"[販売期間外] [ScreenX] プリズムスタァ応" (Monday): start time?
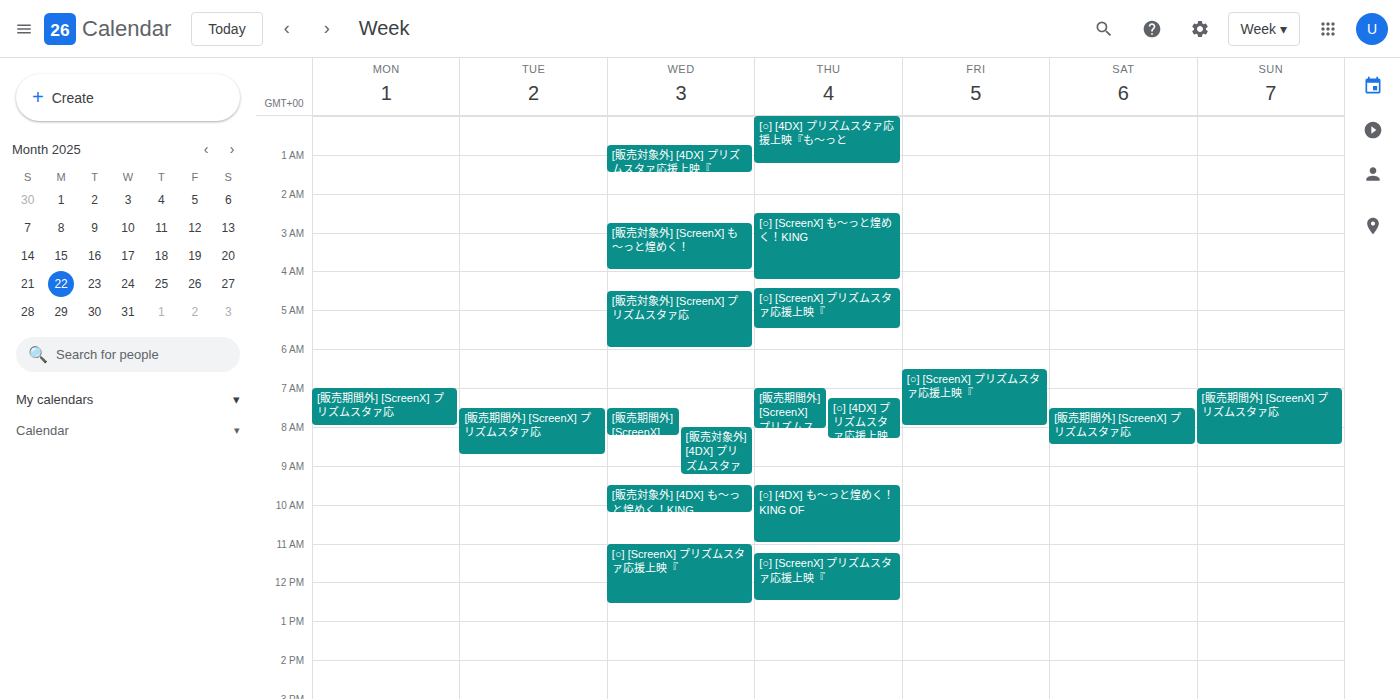
7:00 AM